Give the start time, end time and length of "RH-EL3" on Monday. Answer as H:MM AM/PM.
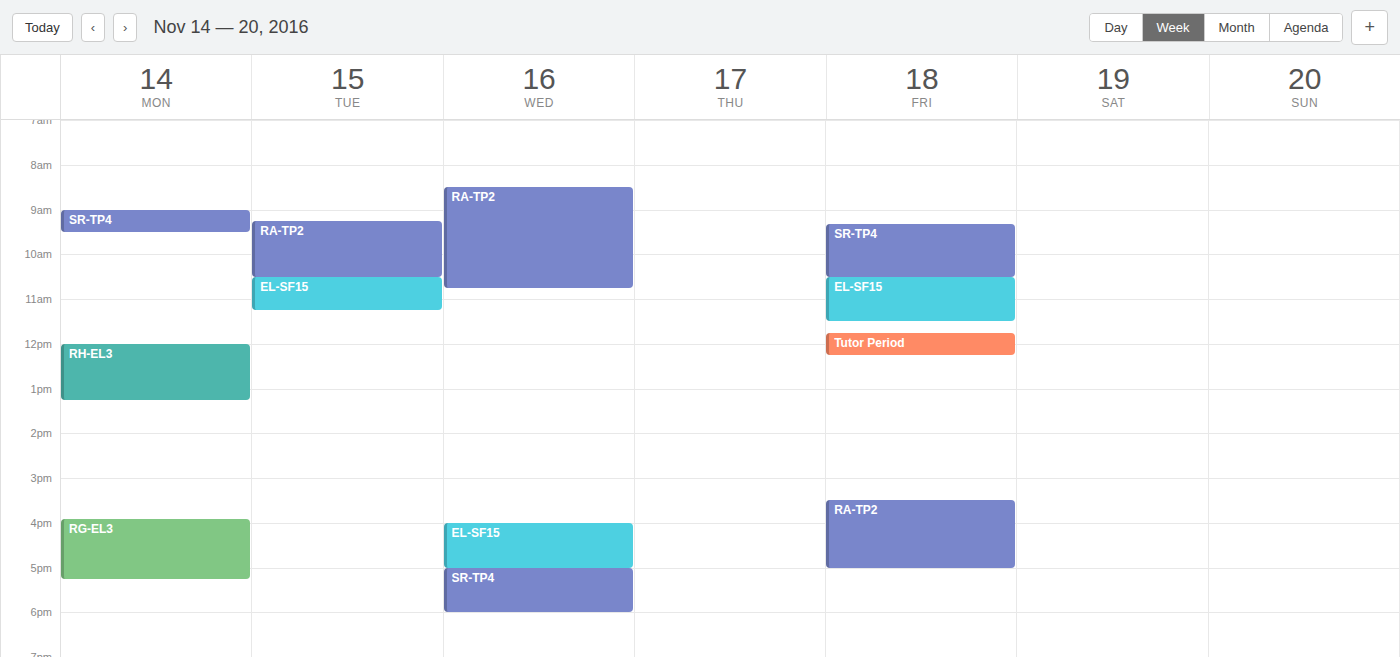
12:00 PM to 1:15 PM, 1 hour 15 minutes